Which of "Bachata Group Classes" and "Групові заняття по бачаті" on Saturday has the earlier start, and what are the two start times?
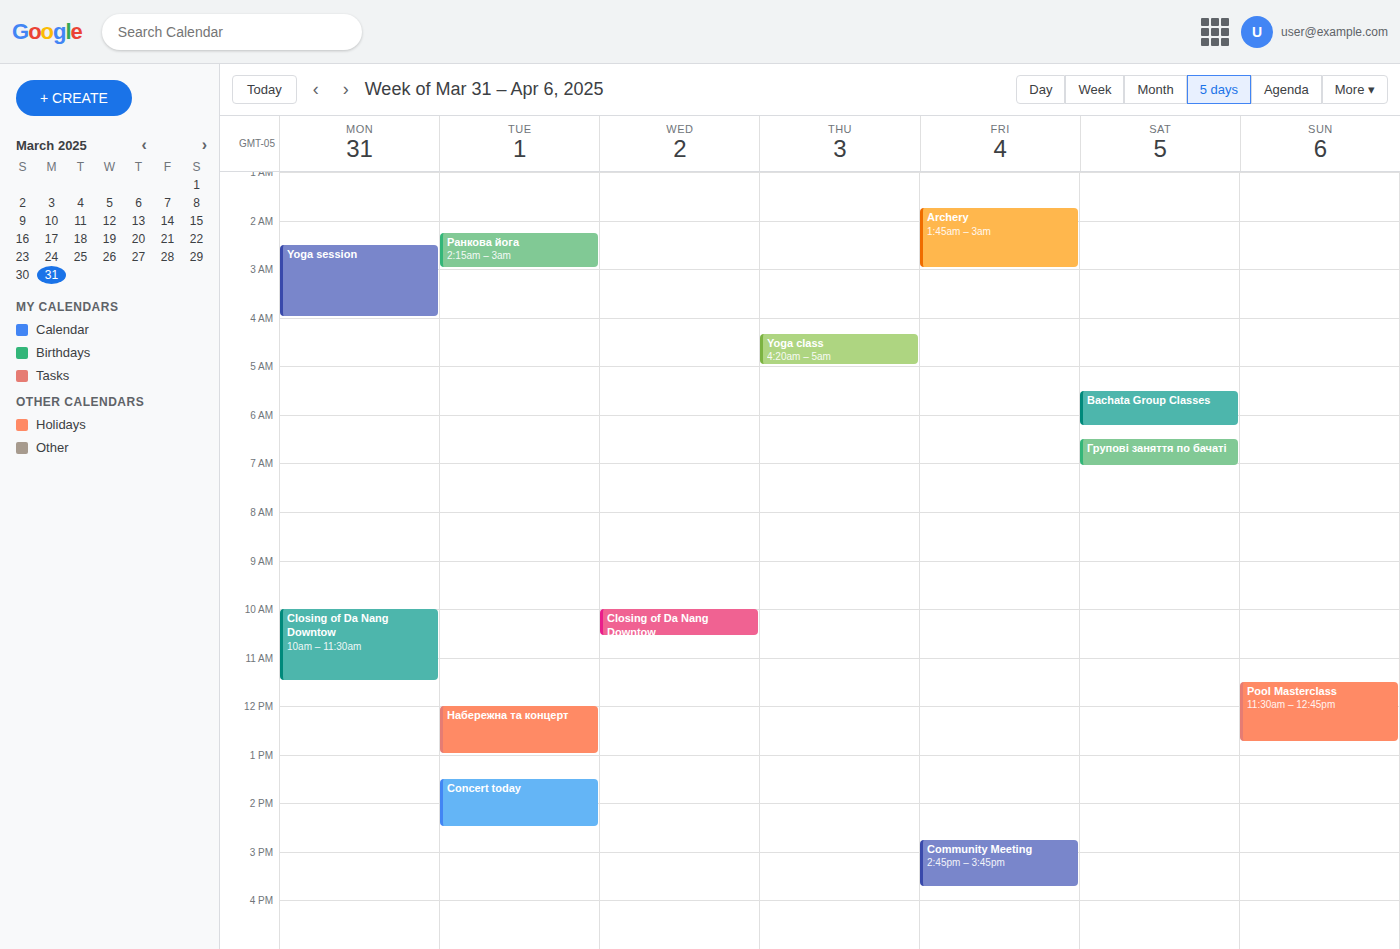
"Bachata Group Classes" 5:30 AM; "Групові заняття по бачаті" 6:30 AM.